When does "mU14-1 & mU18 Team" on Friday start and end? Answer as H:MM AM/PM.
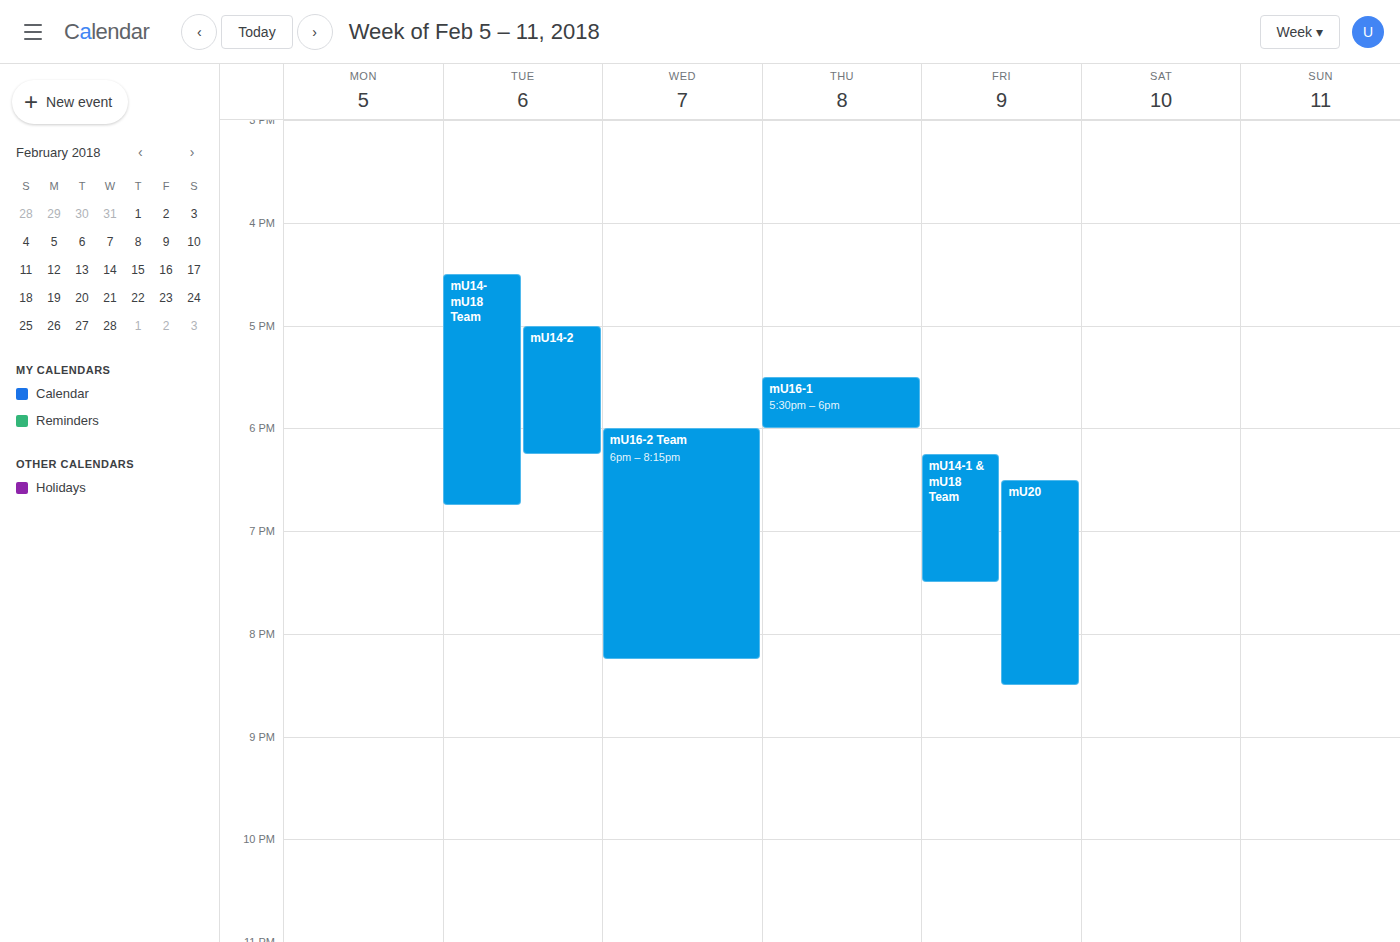
6:15 PM to 7:30 PM